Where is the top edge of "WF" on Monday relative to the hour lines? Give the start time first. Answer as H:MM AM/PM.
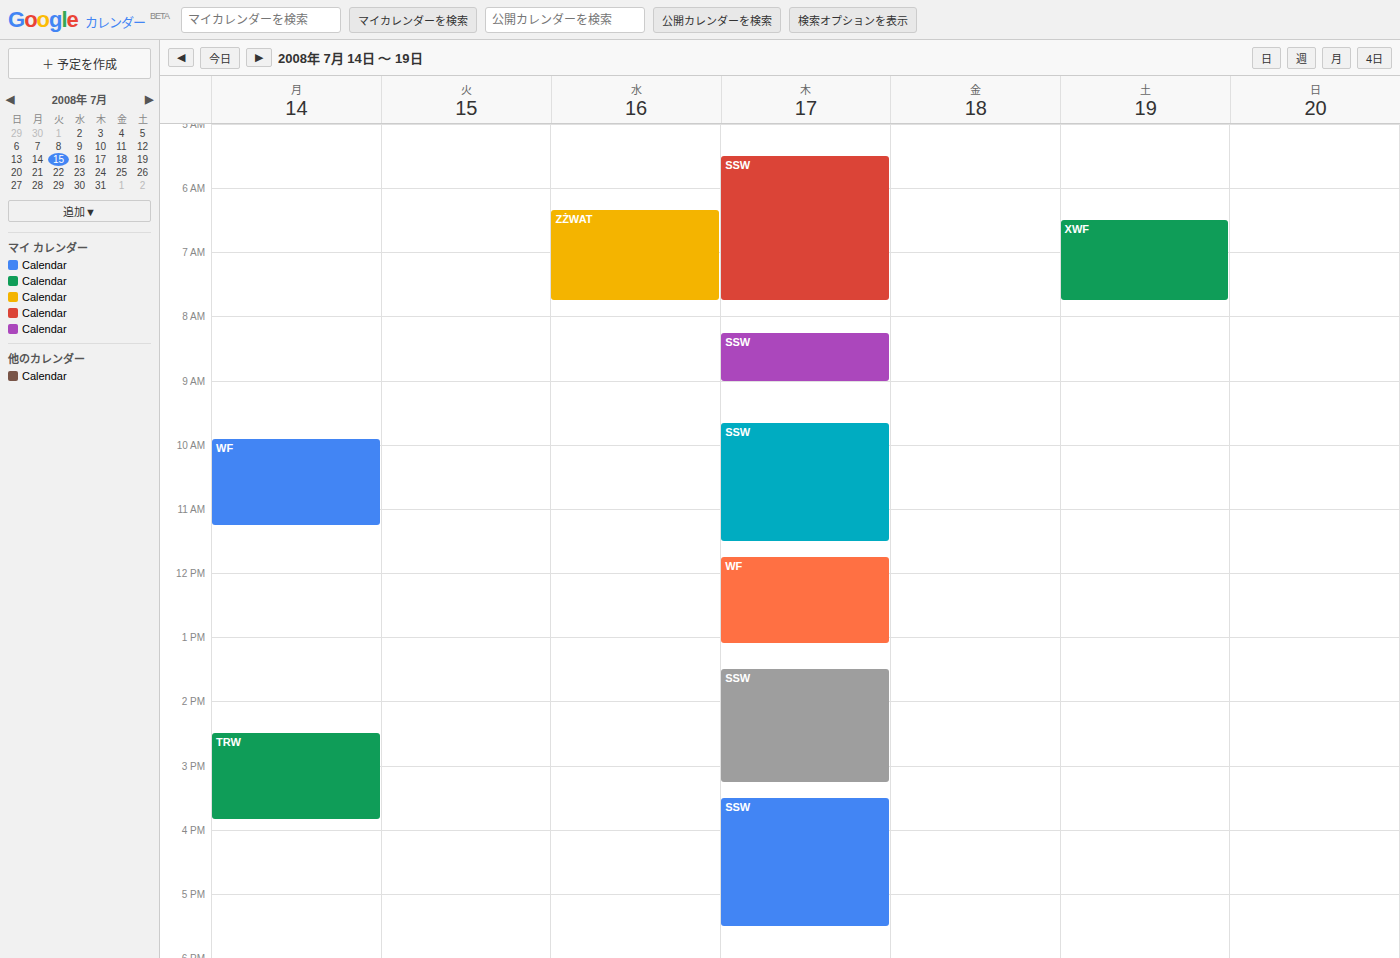
9:55 AM -- neither: 55 minutes below the 9 AM line and 5 minutes above the 10 AM line.